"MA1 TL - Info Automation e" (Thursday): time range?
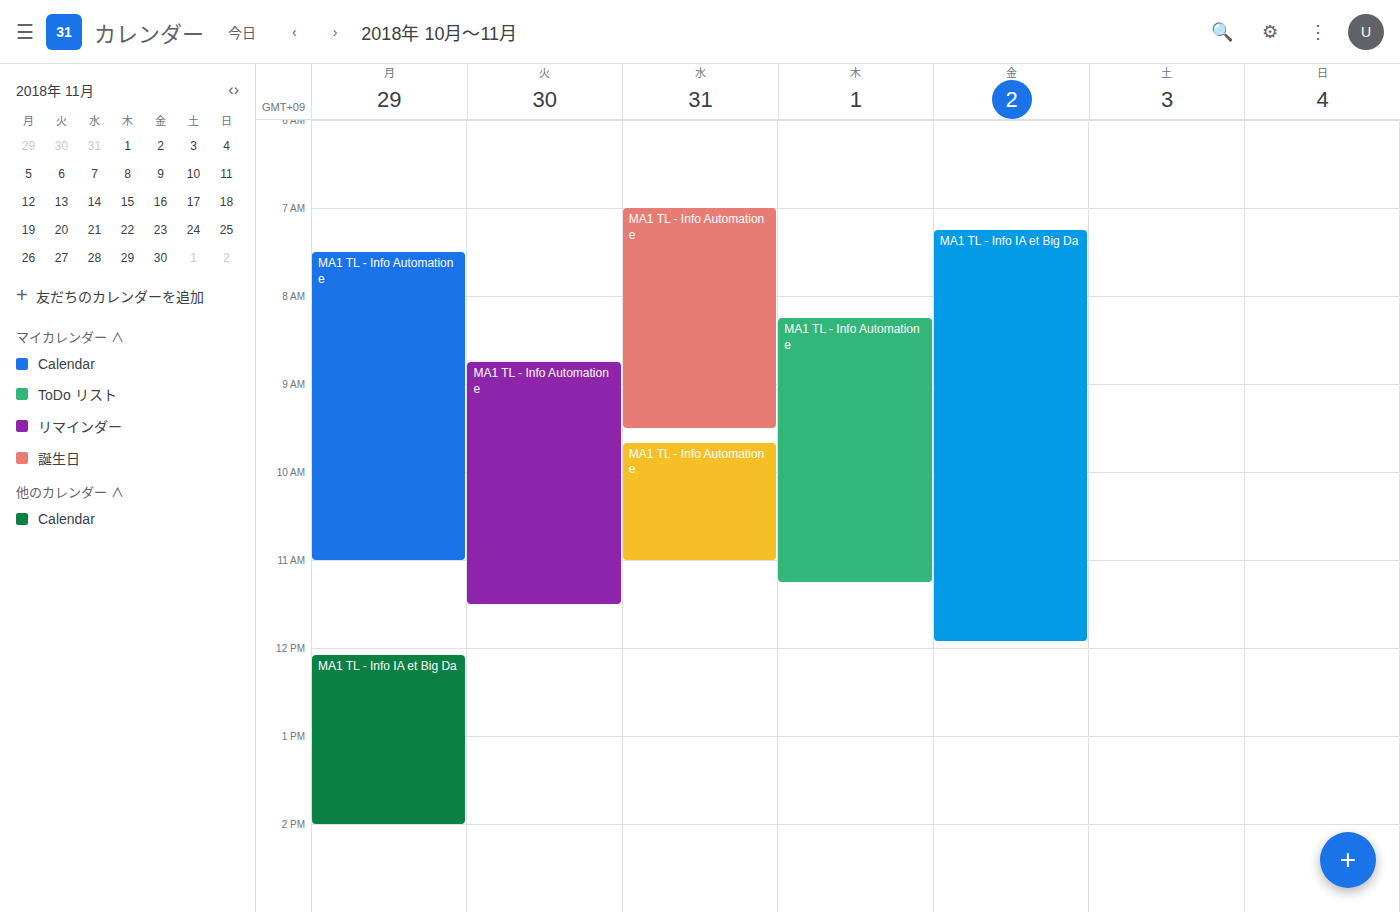
8:15 AM to 11:15 AM